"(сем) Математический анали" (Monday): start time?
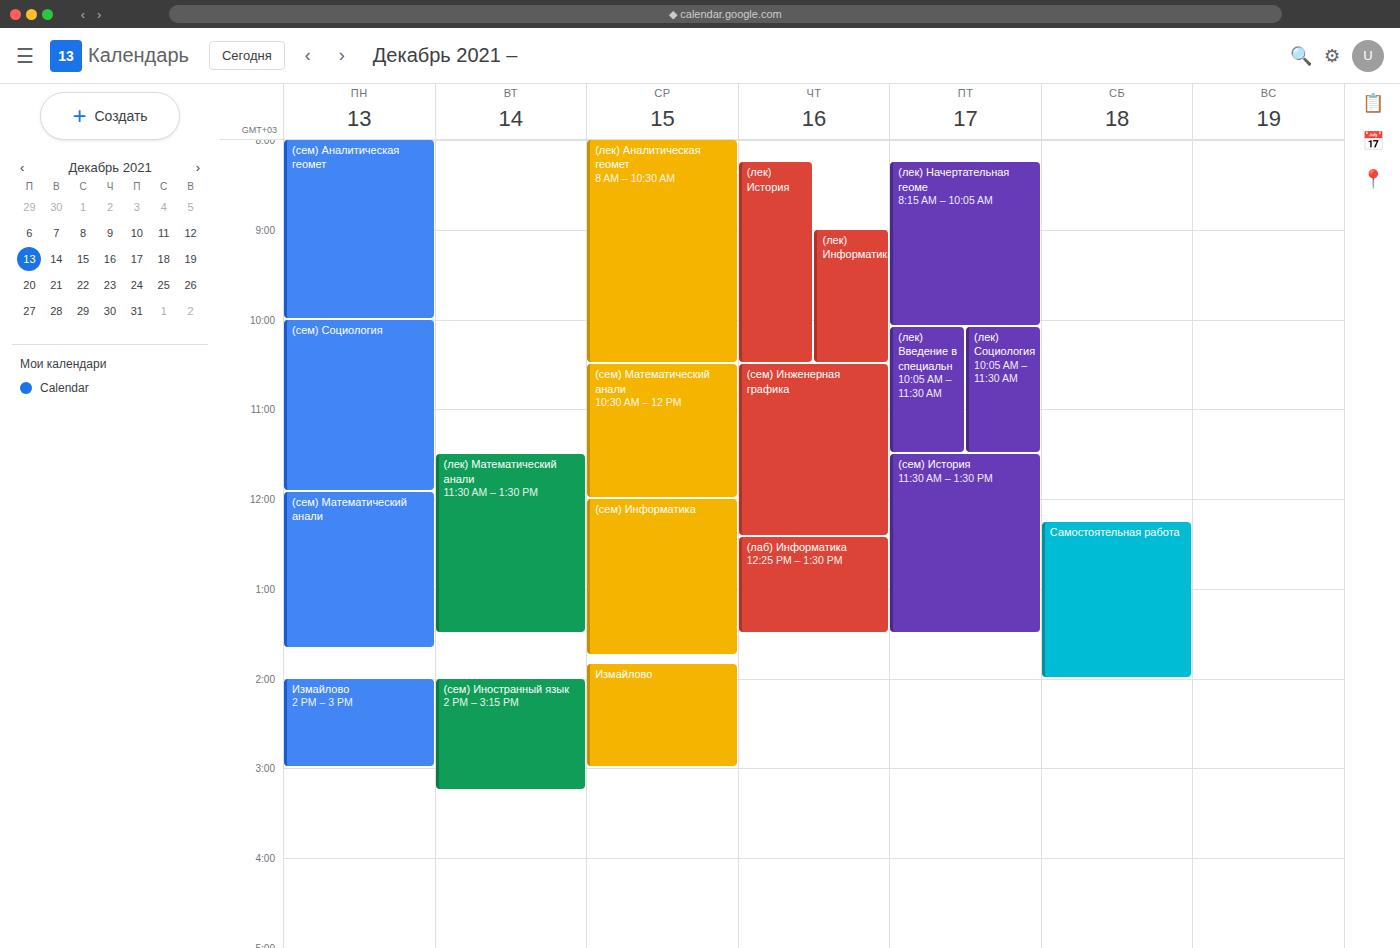
11:55 AM